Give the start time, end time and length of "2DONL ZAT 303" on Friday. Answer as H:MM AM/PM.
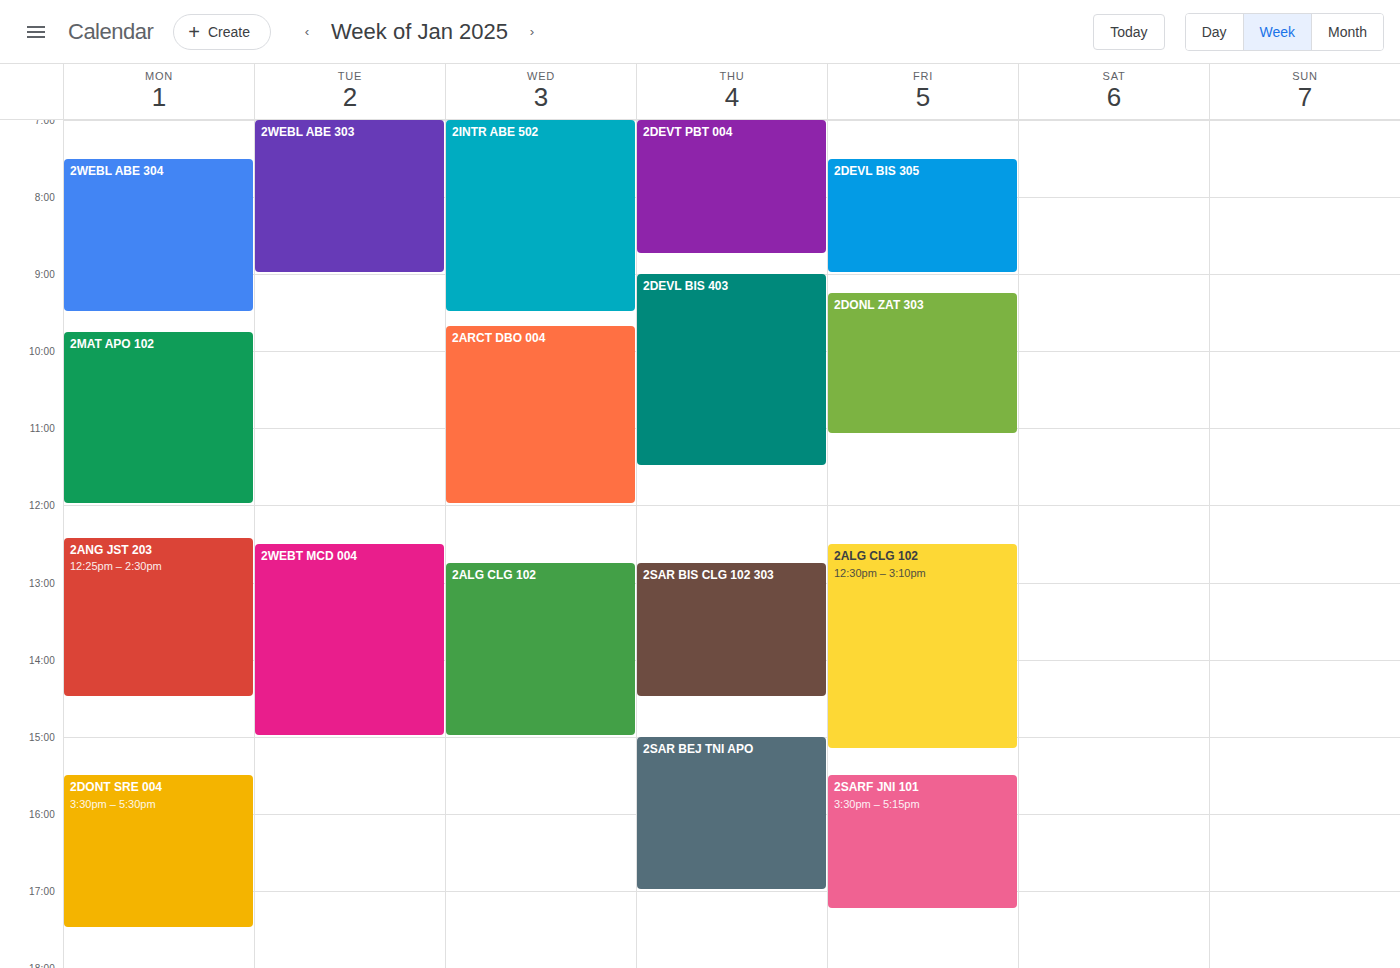
9:15 AM to 11:05 AM, 1 hour 50 minutes